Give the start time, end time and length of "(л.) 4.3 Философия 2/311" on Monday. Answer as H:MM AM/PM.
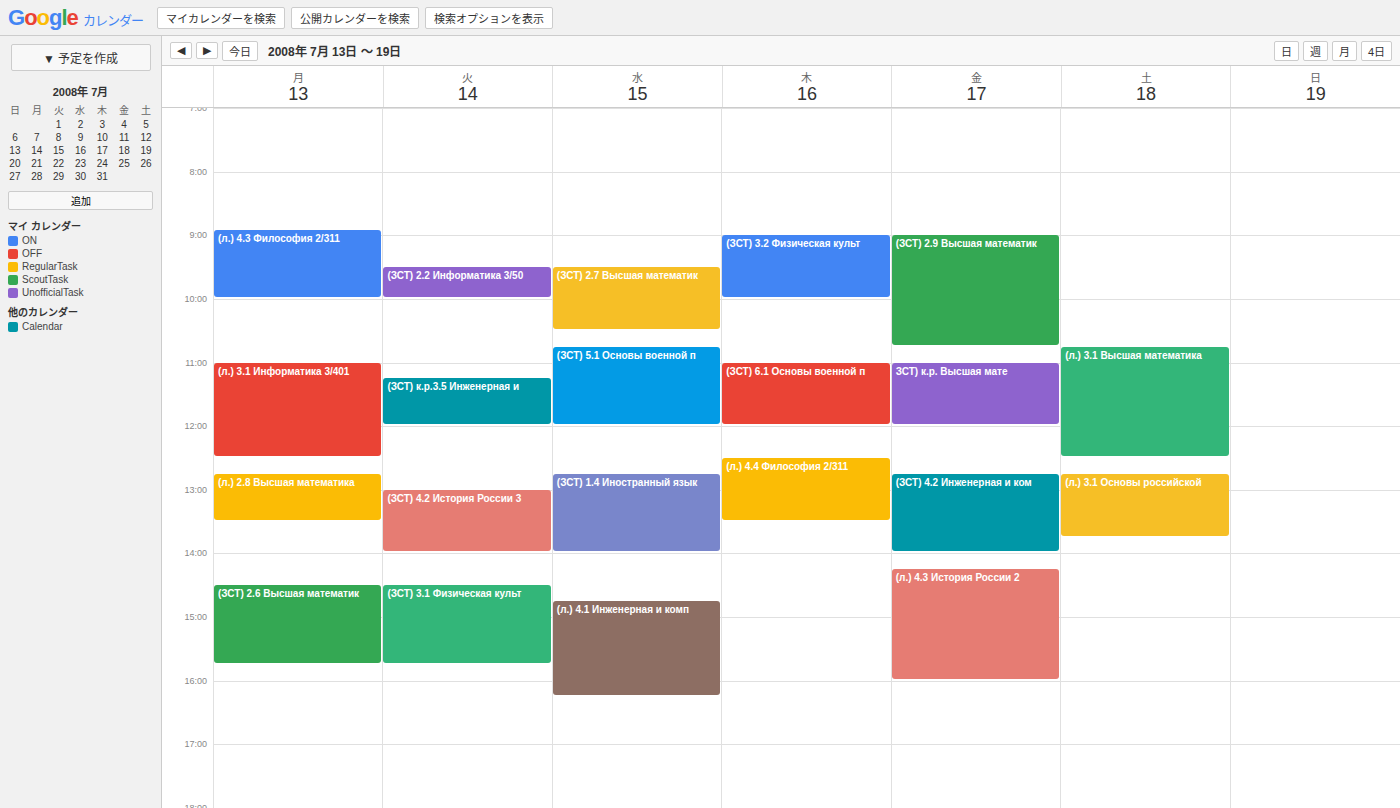
8:55 AM to 10:00 AM, 1 hour 5 minutes